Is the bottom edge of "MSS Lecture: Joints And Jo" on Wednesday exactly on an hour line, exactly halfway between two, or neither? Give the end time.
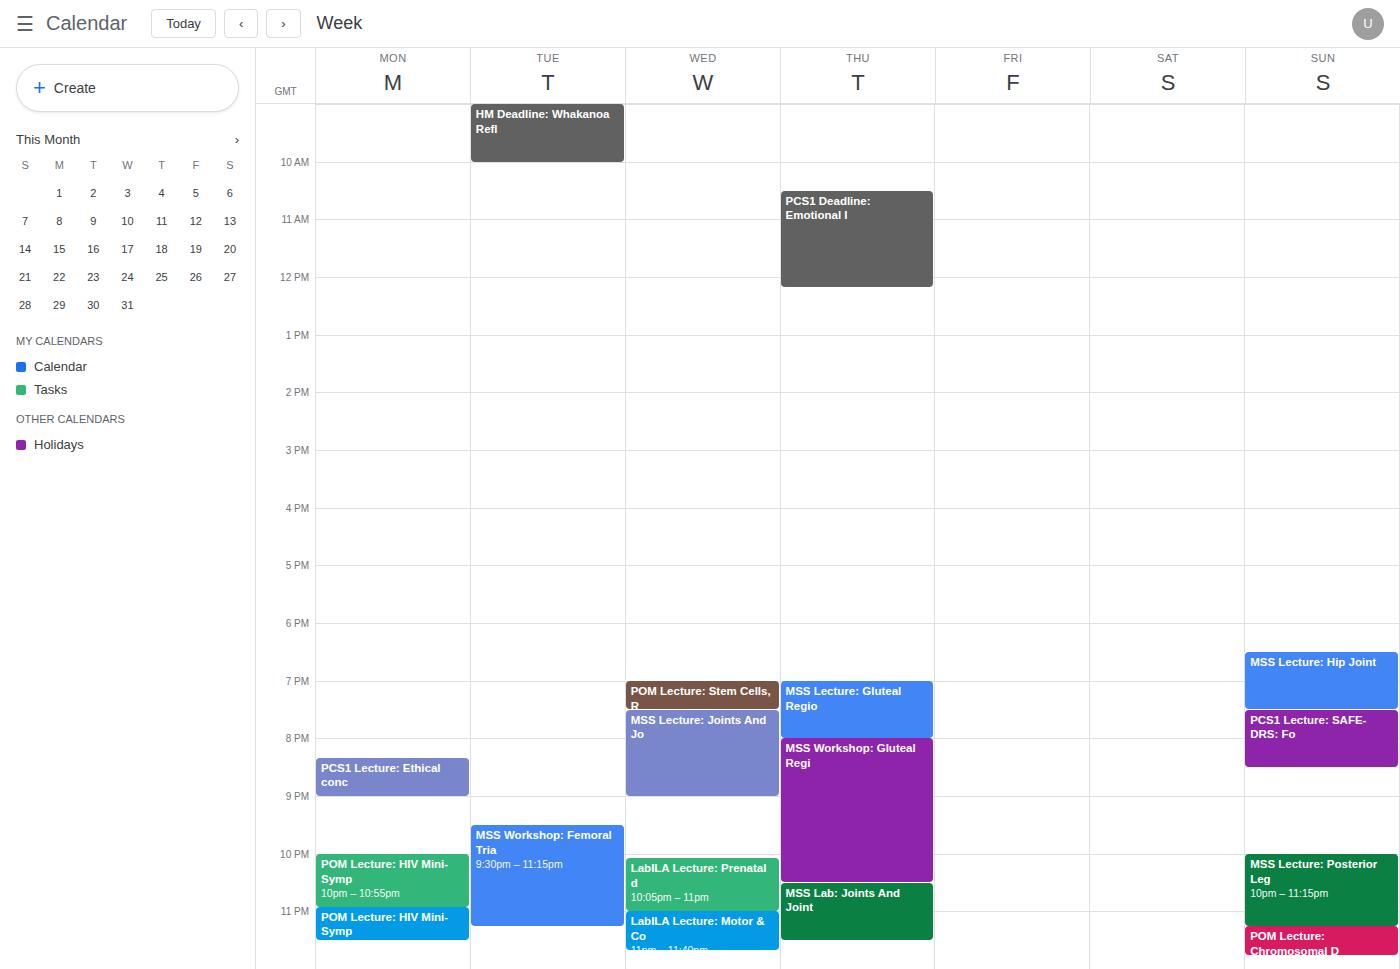
9:00 PM -- exactly on the 9 PM line.